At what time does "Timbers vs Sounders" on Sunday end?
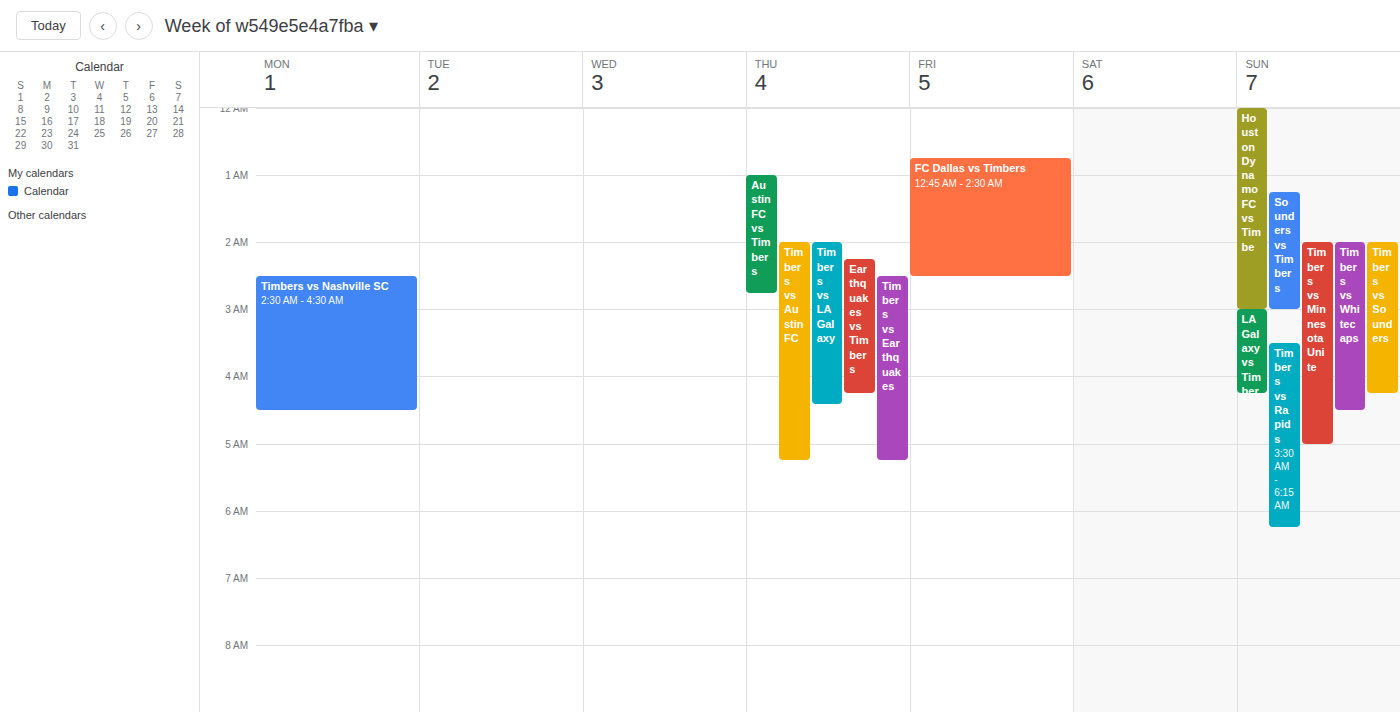
4:15 AM